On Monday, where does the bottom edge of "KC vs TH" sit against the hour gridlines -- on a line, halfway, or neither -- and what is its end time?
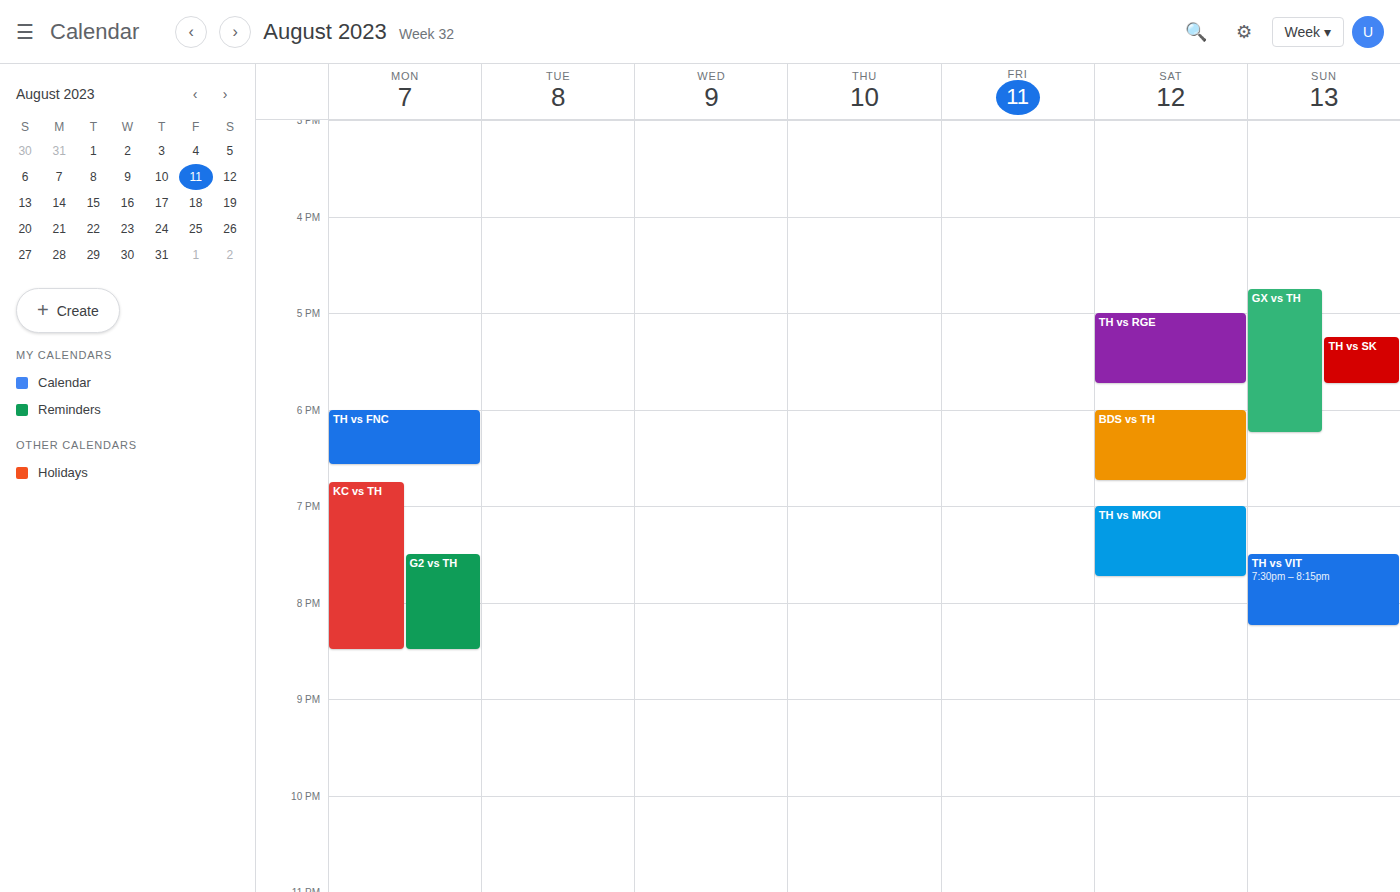
8:30 PM -- halfway between the 8 PM and 9 PM lines.